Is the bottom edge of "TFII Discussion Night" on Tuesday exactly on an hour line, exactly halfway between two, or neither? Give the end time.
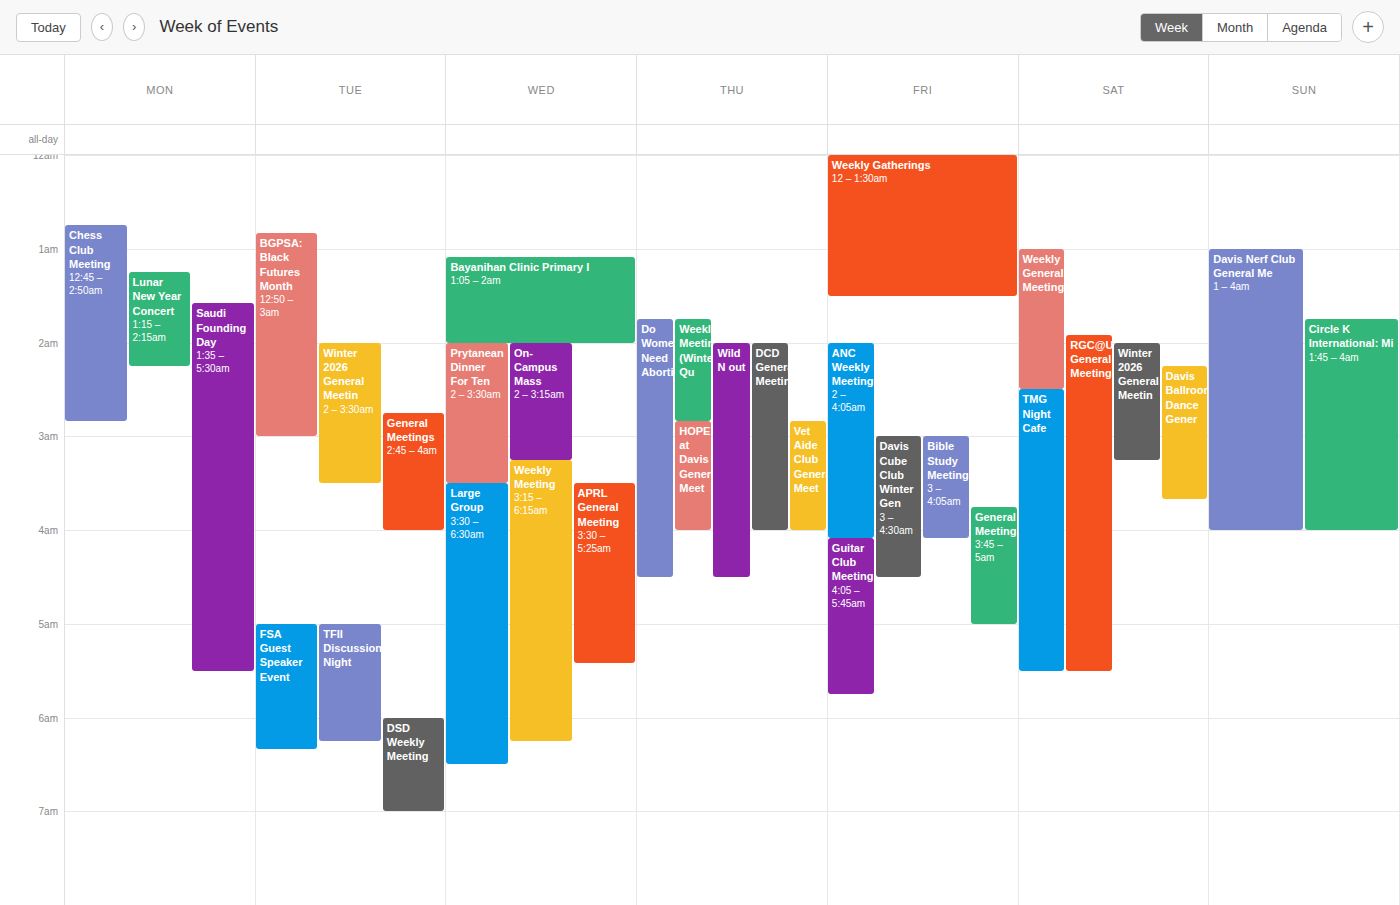
6:15 AM -- neither: a quarter of the way from the 6 AM line to the 7 AM line.